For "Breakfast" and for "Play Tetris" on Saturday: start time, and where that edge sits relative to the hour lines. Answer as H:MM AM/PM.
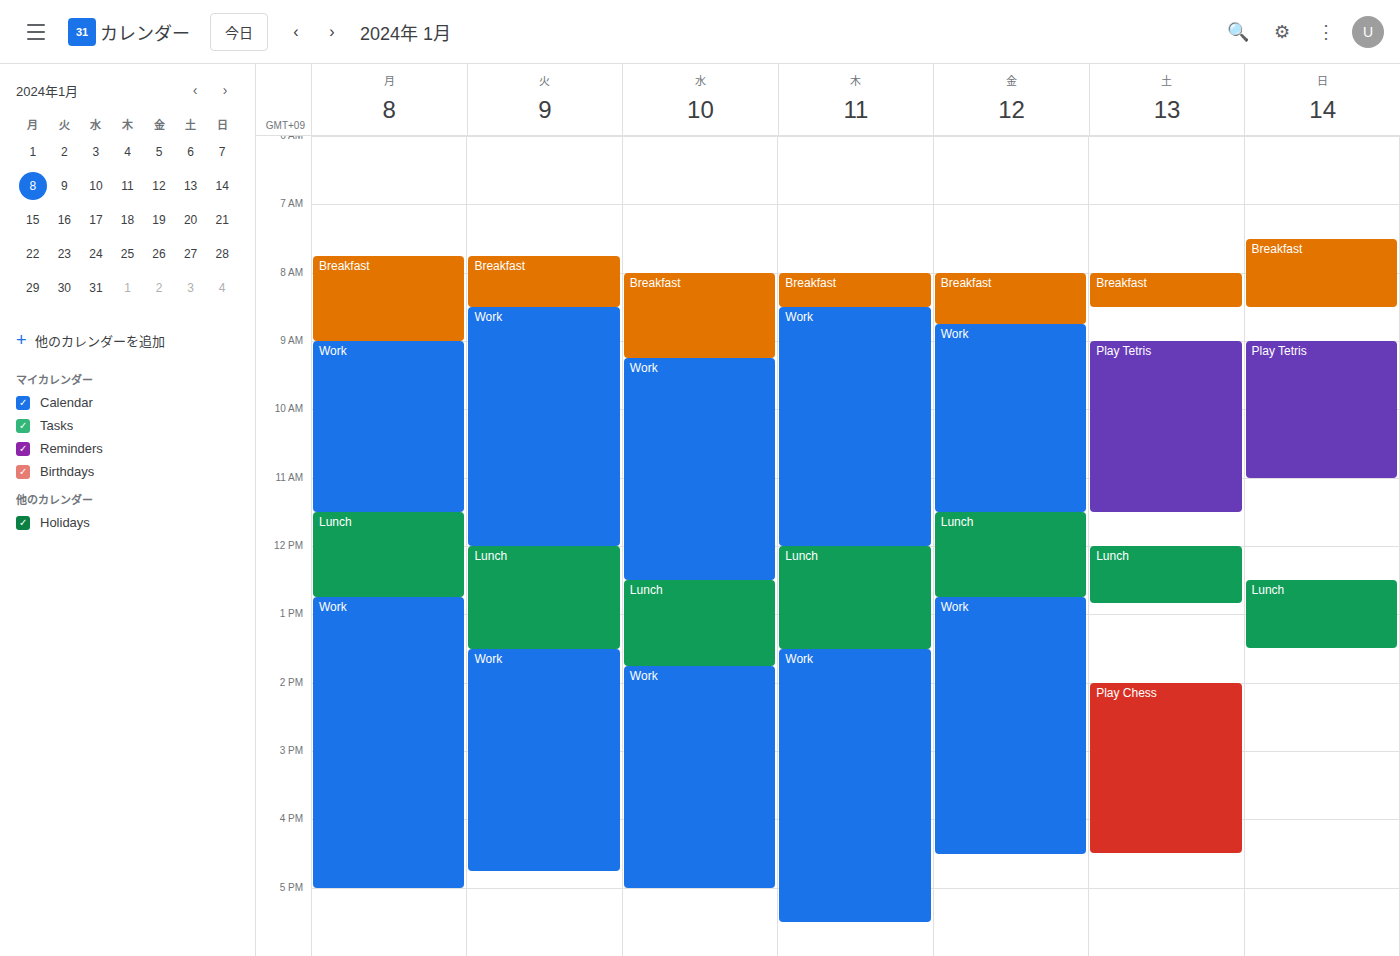
"Breakfast": 8:00 AM, exactly on the 8 AM line. "Play Tetris": 9:00 AM, exactly on the 9 AM line.